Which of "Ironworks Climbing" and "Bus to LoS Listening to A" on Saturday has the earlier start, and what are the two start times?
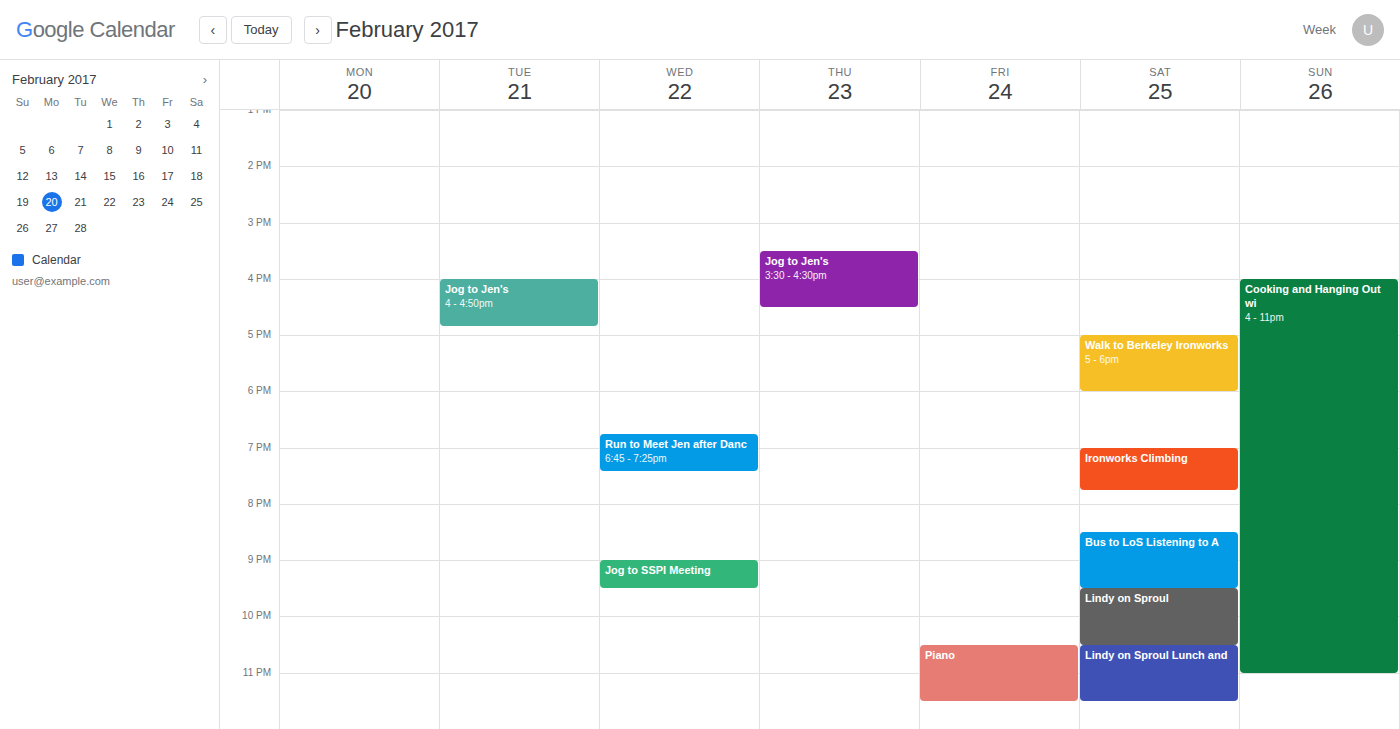
"Ironworks Climbing" 7:00 PM; "Bus to LoS Listening to A" 8:30 PM.